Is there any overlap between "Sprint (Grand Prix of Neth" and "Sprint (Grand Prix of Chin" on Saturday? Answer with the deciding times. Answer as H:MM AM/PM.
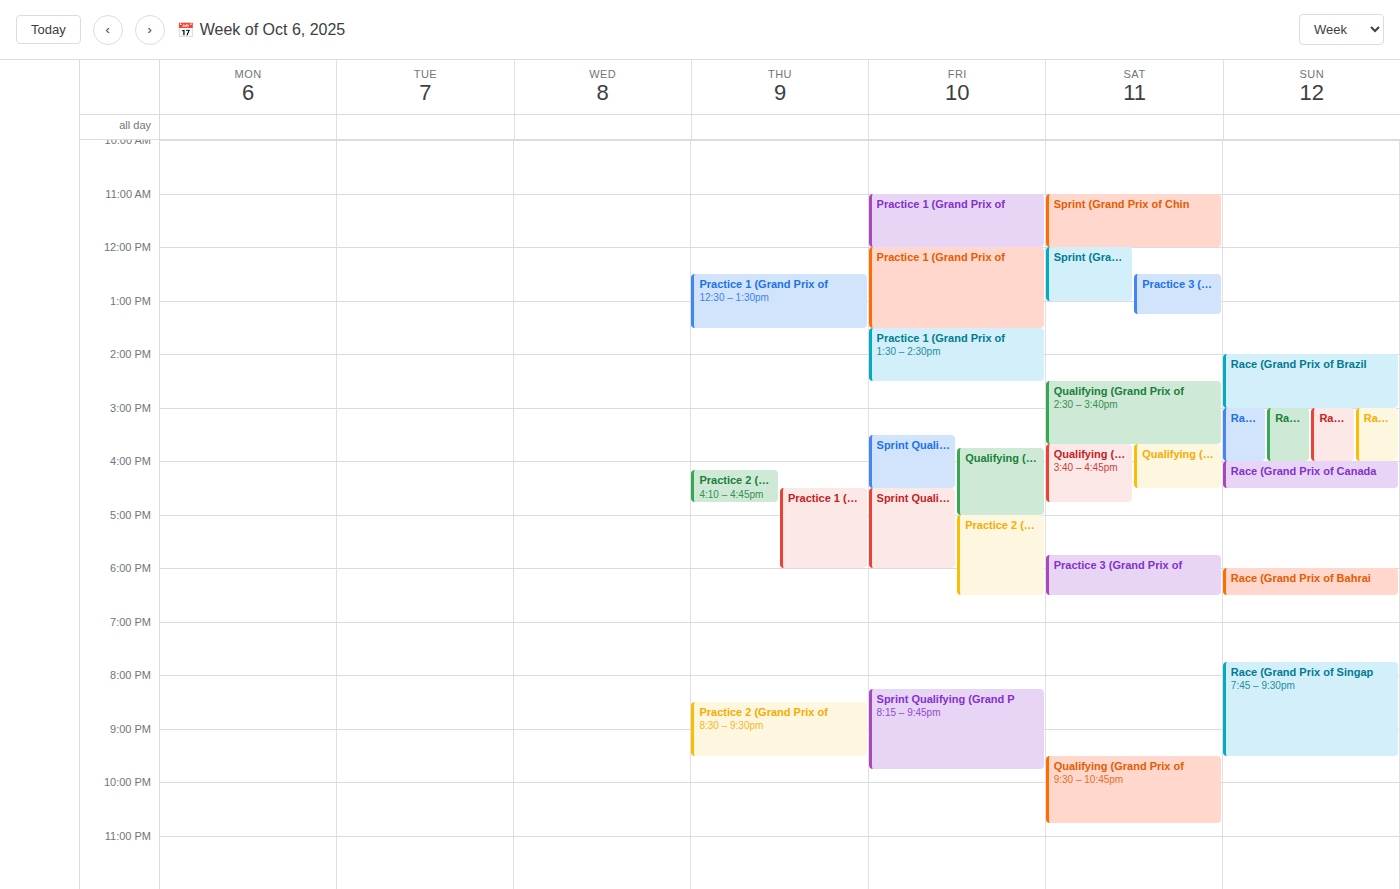
"Sprint (Grand Prix of Chin" ends at 12:00 PM, exactly when "Sprint (Grand Prix of Neth" starts -- they touch but do not overlap.